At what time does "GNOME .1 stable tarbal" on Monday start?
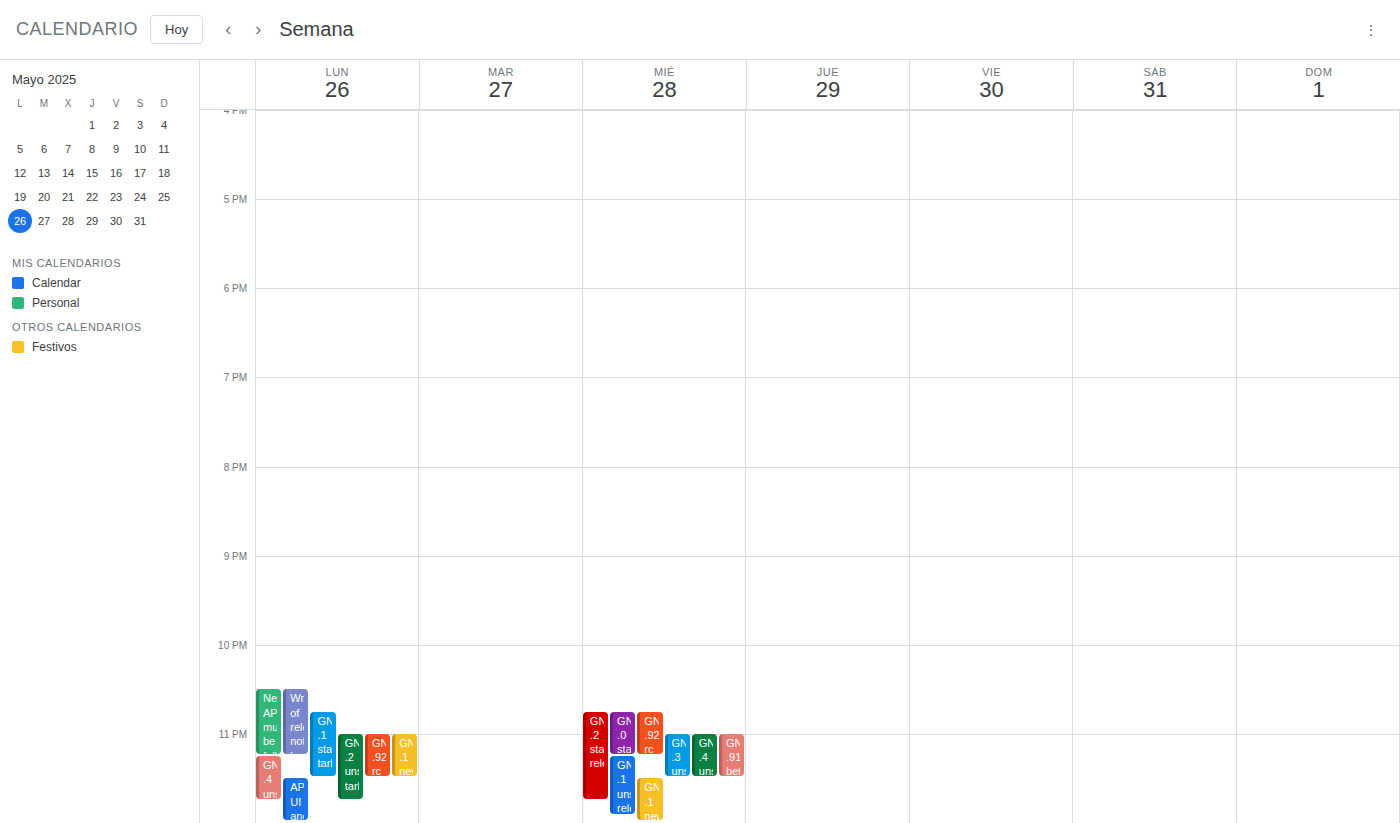
10:45 PM